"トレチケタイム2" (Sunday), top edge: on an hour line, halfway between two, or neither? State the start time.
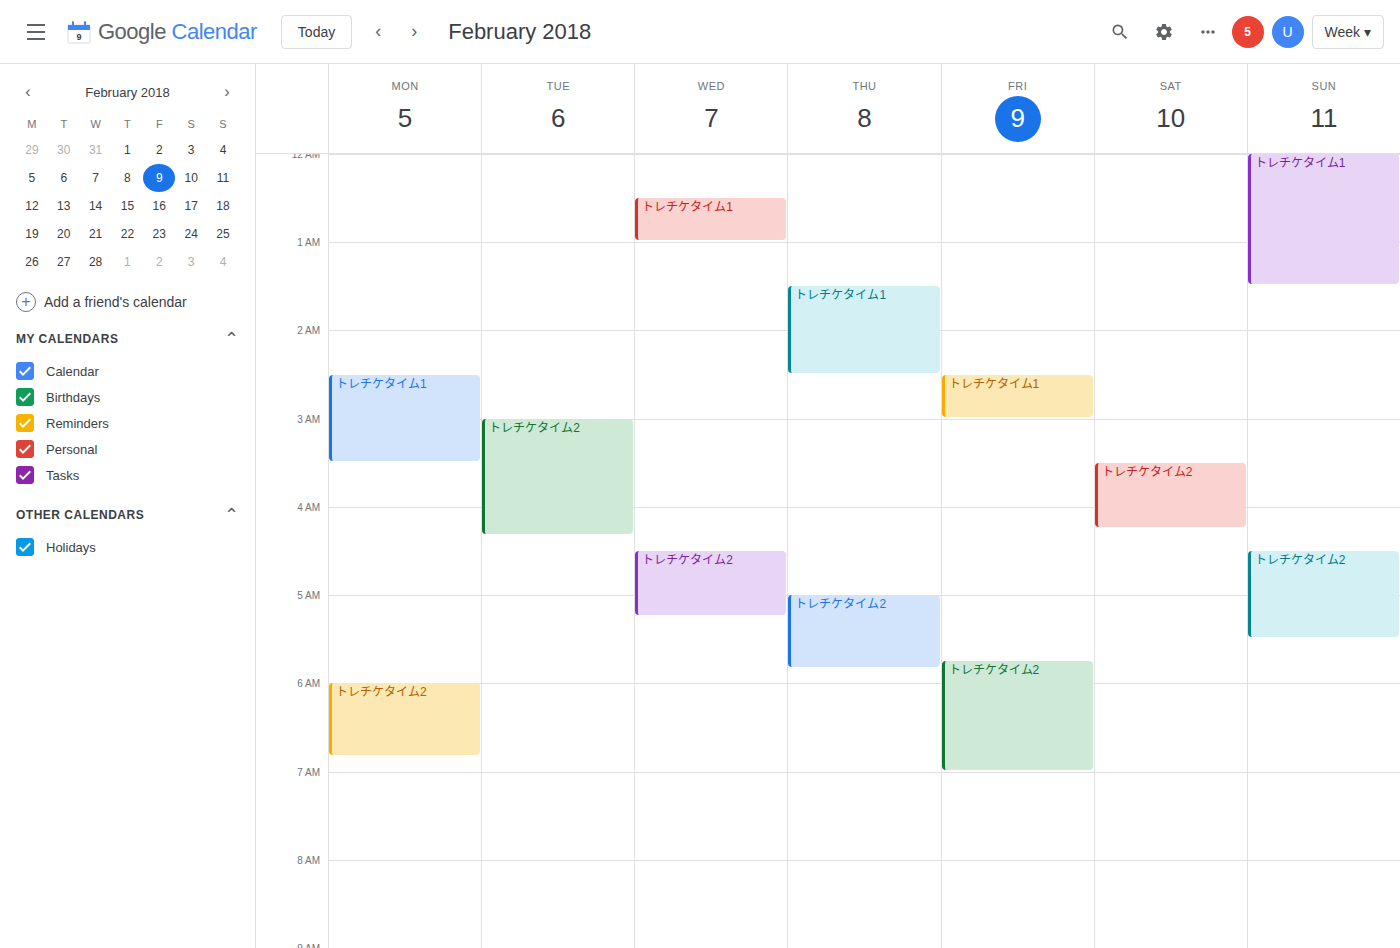
4:30 AM -- halfway between the 4 AM and 5 AM lines.